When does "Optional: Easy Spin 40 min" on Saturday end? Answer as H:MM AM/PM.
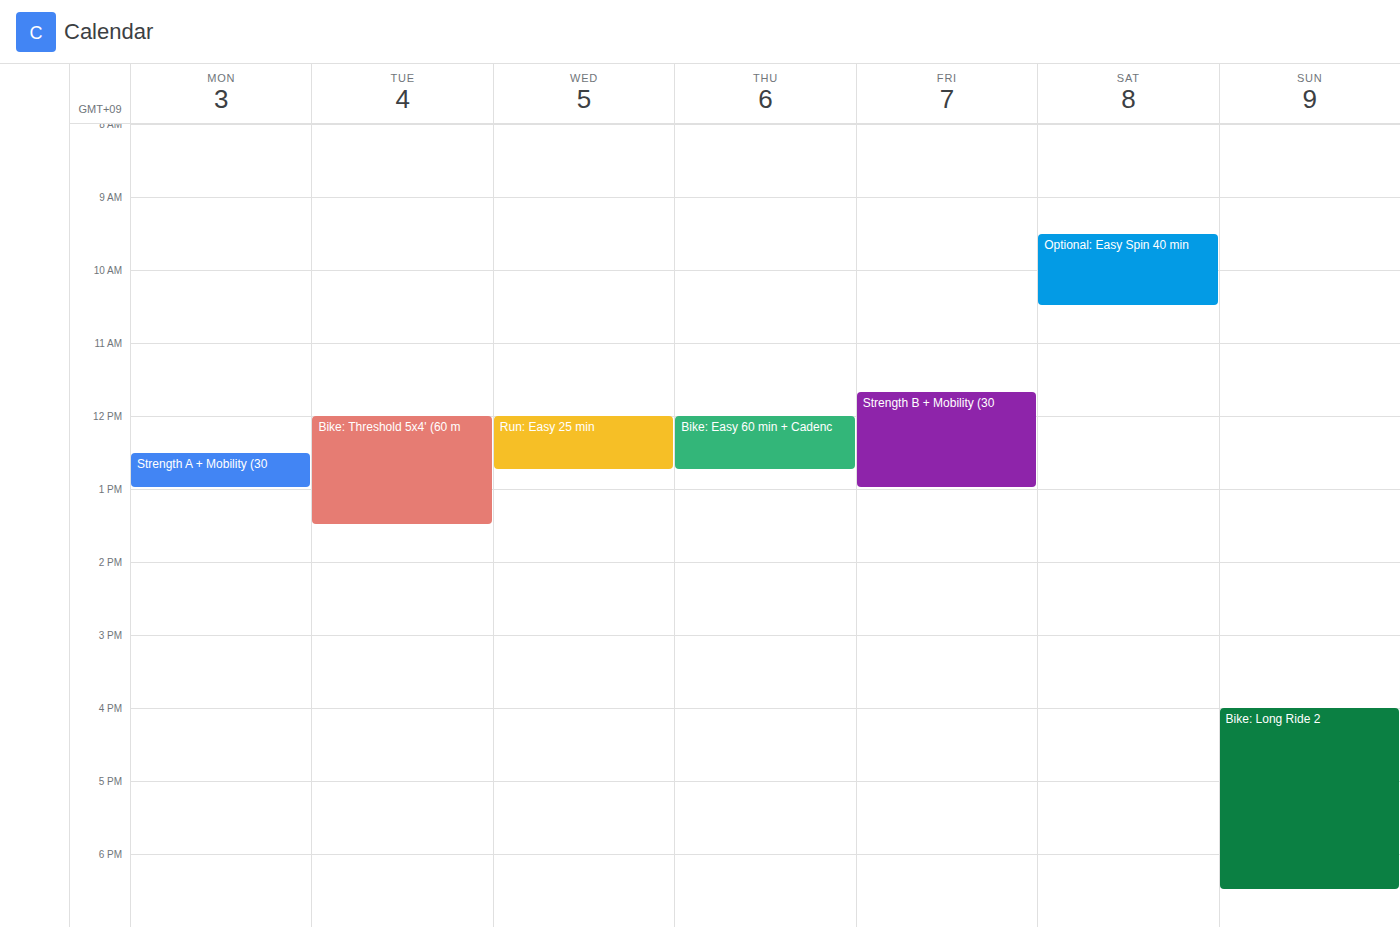
10:30 AM